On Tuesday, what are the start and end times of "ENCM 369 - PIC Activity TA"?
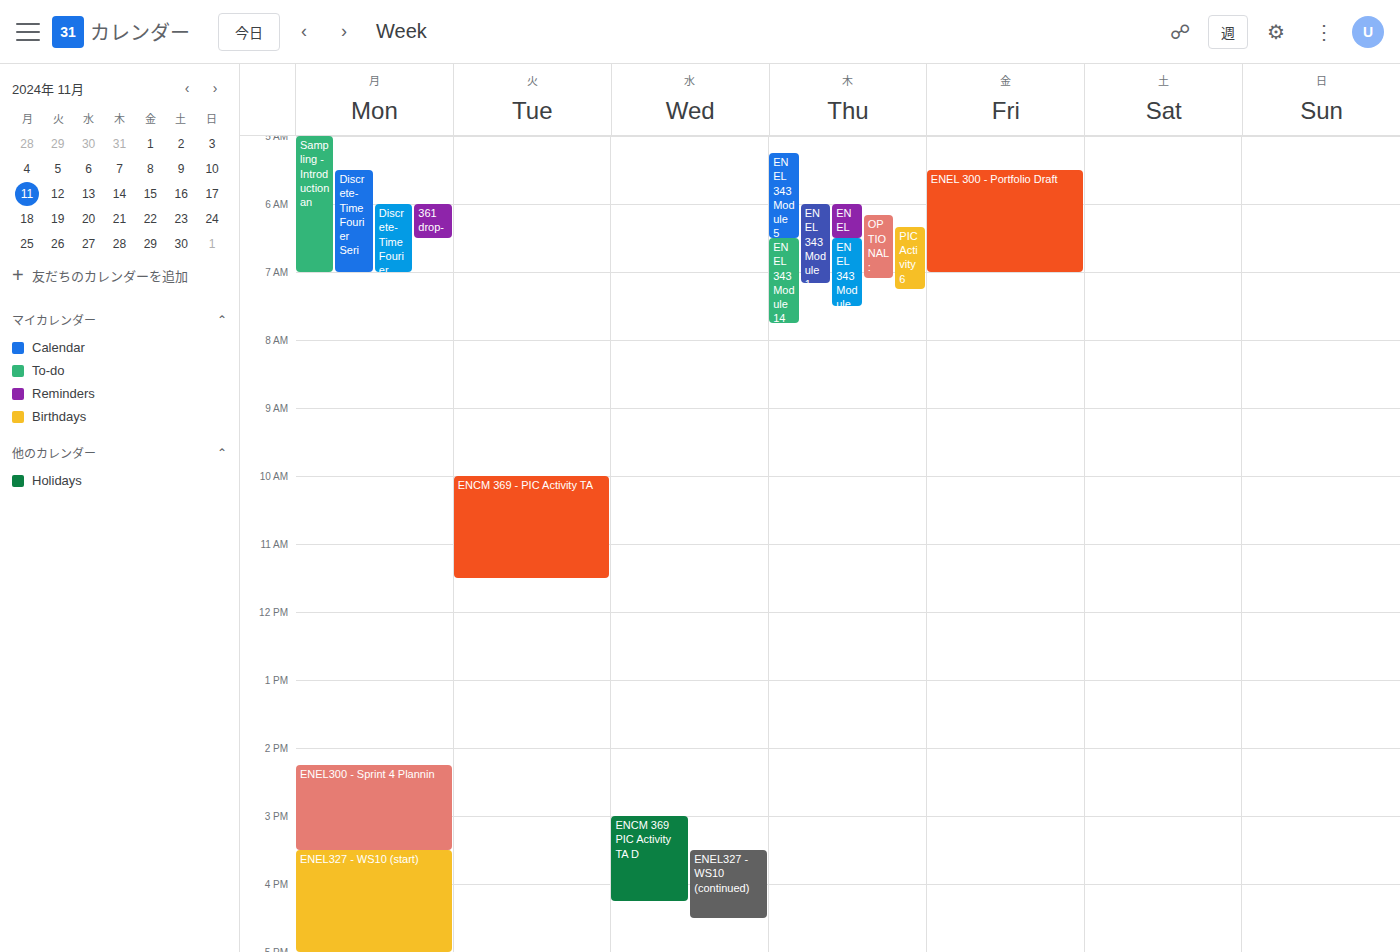
10:00 AM to 11:30 AM